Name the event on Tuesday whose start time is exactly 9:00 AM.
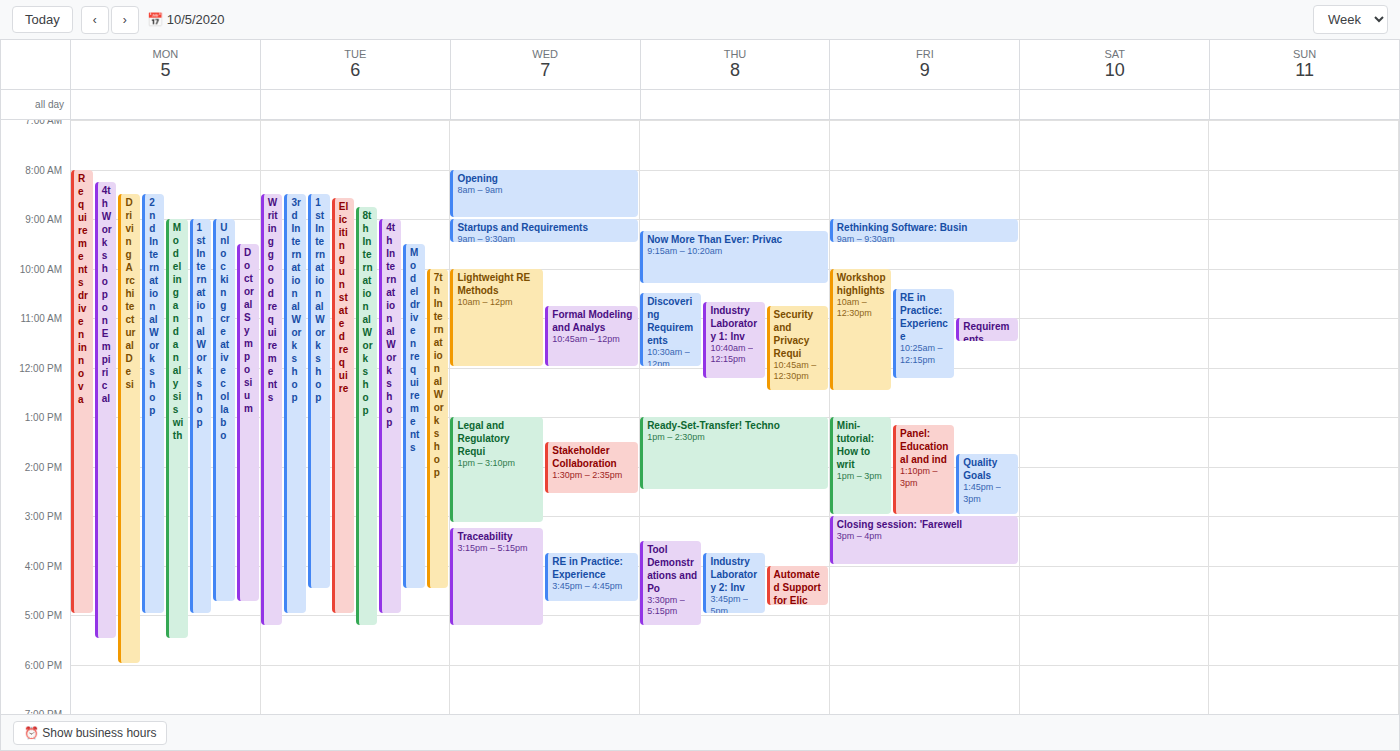
"4th International Workshop"